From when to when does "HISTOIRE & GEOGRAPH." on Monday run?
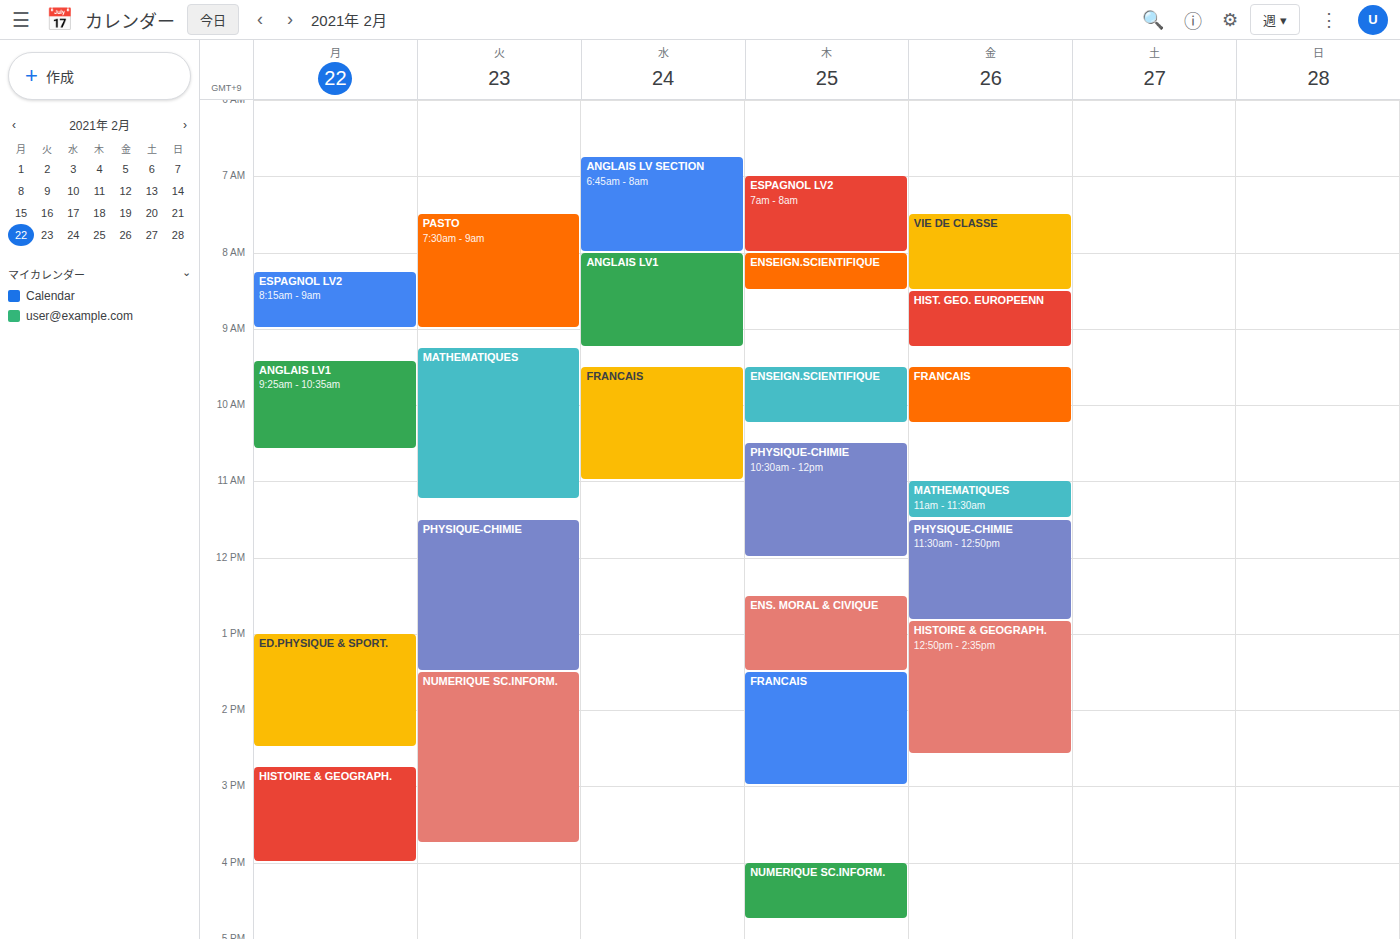
2:45 PM to 4:00 PM